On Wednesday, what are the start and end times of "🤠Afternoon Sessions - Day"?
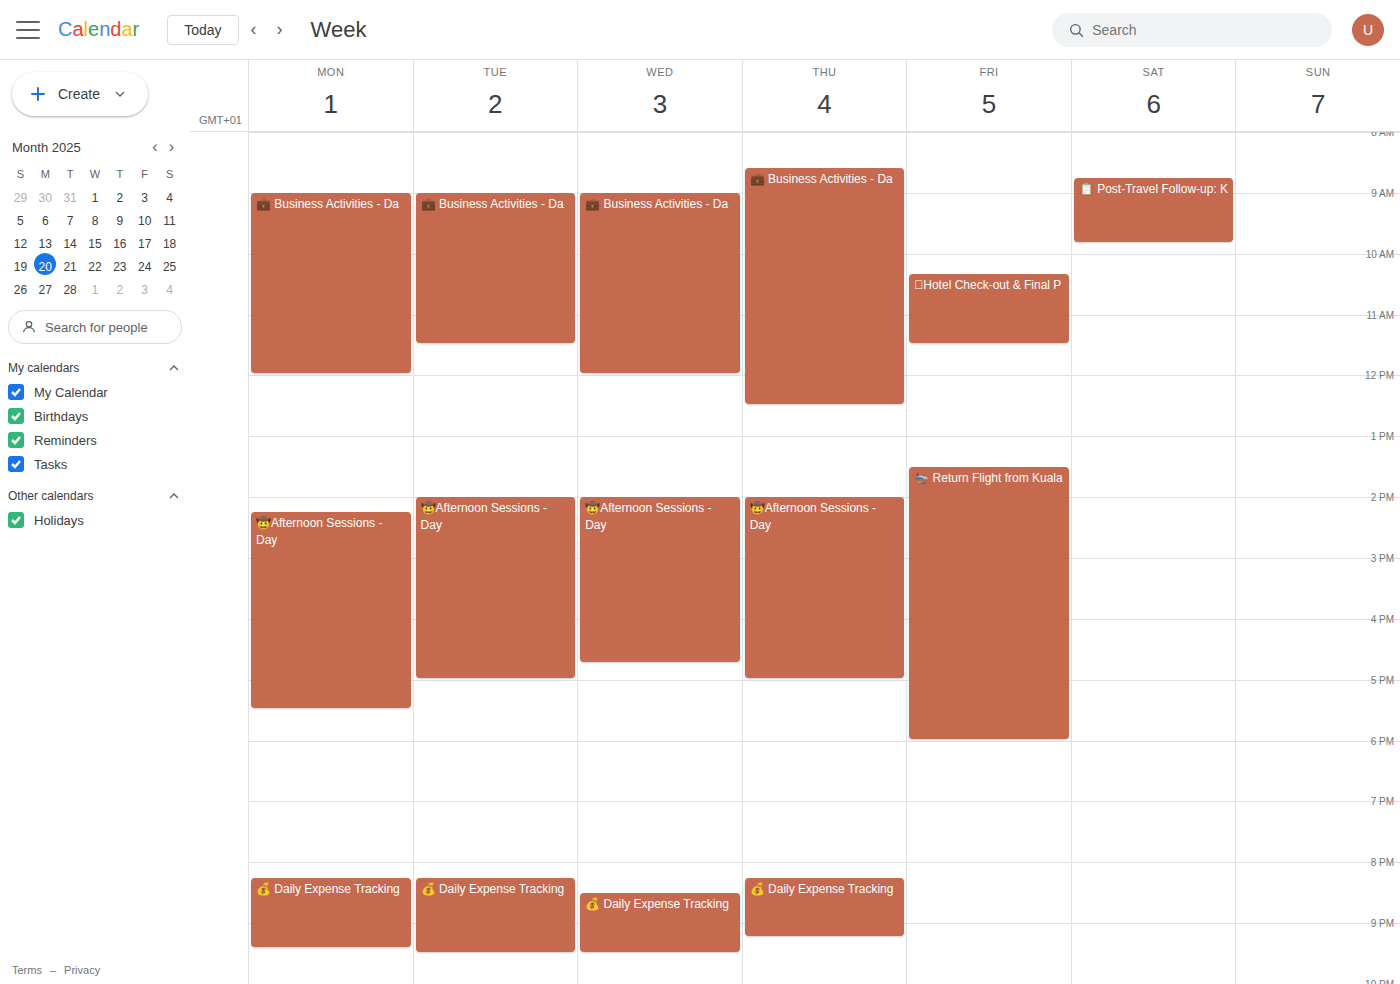
2:00 PM to 4:45 PM